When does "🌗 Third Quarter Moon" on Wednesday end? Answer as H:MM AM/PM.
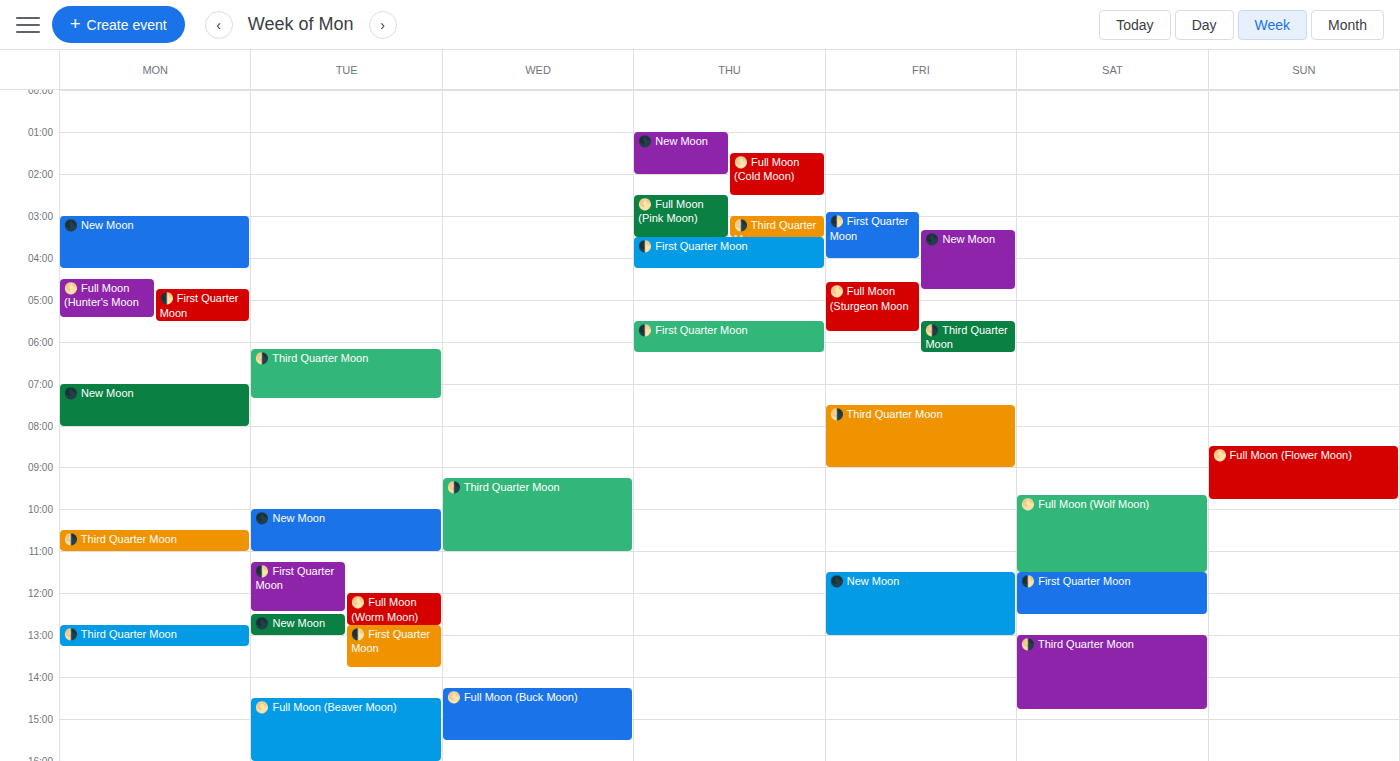
11:00 AM